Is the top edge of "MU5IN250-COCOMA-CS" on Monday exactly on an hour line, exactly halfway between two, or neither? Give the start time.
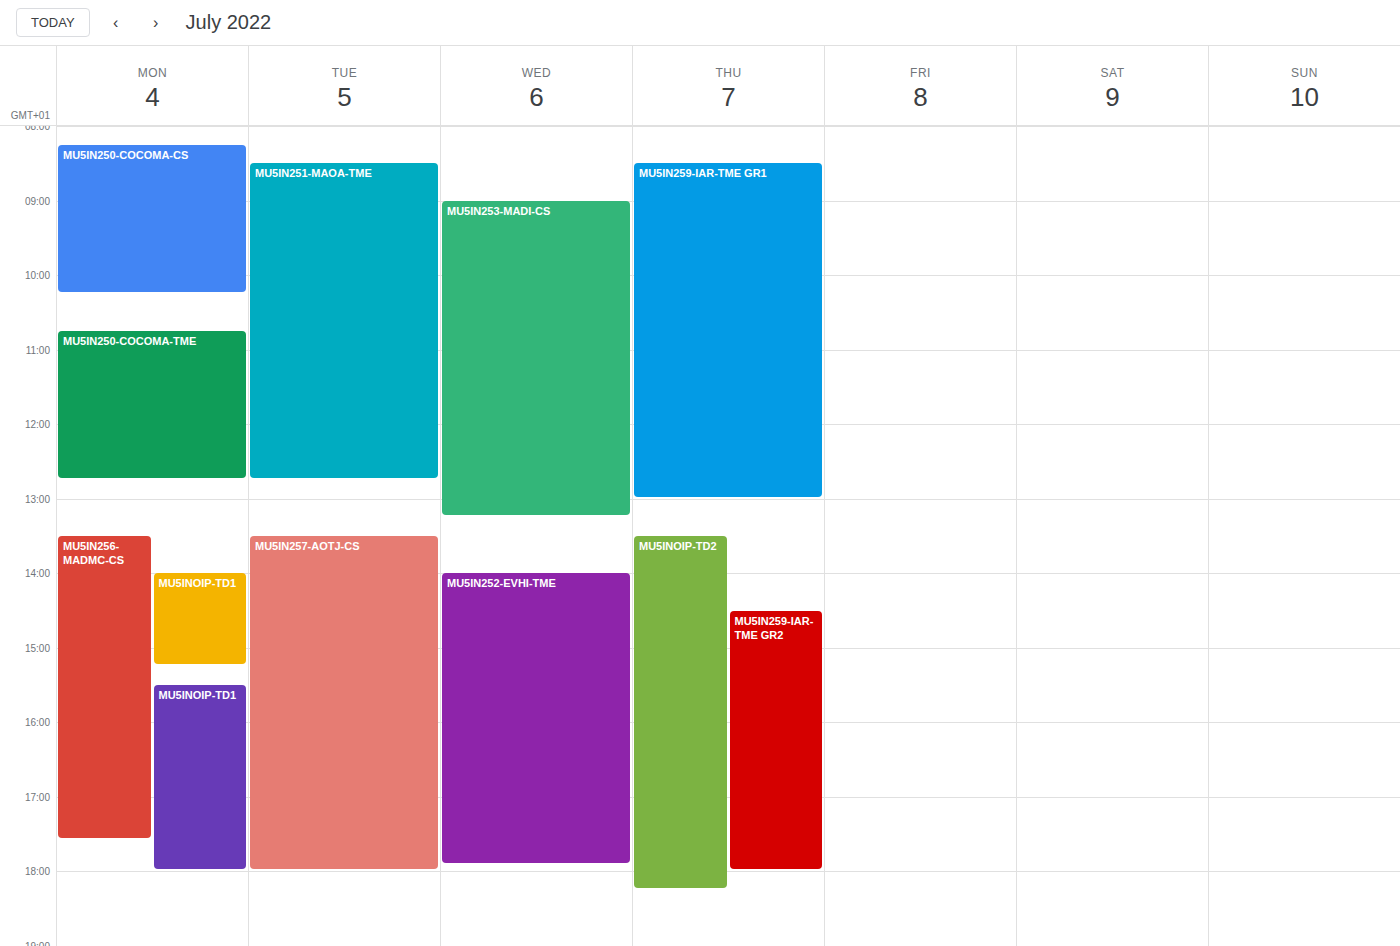
8:15 AM -- neither: a quarter of the way from the 8 AM line to the 9 AM line.